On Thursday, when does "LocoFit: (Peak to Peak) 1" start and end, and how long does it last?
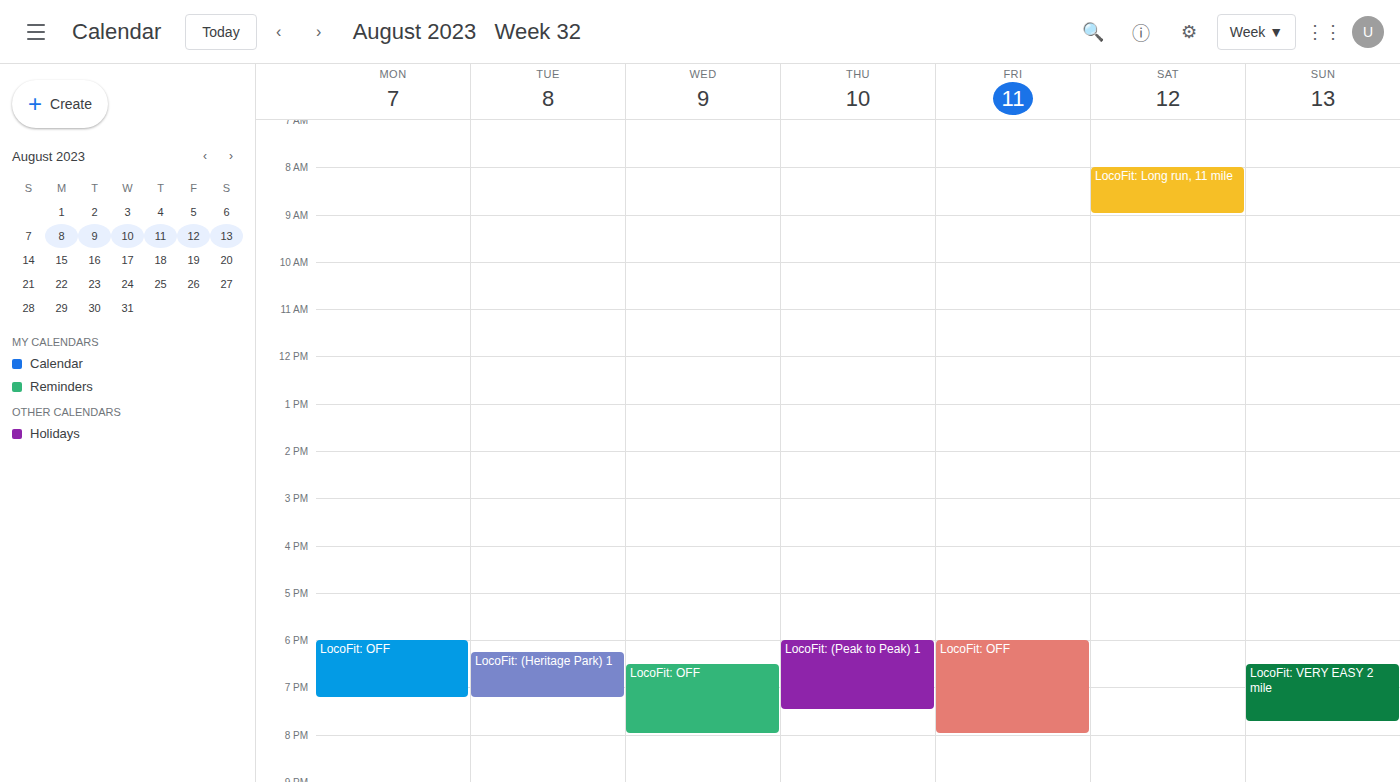
6:00 PM to 7:30 PM, 1 hour 30 minutes